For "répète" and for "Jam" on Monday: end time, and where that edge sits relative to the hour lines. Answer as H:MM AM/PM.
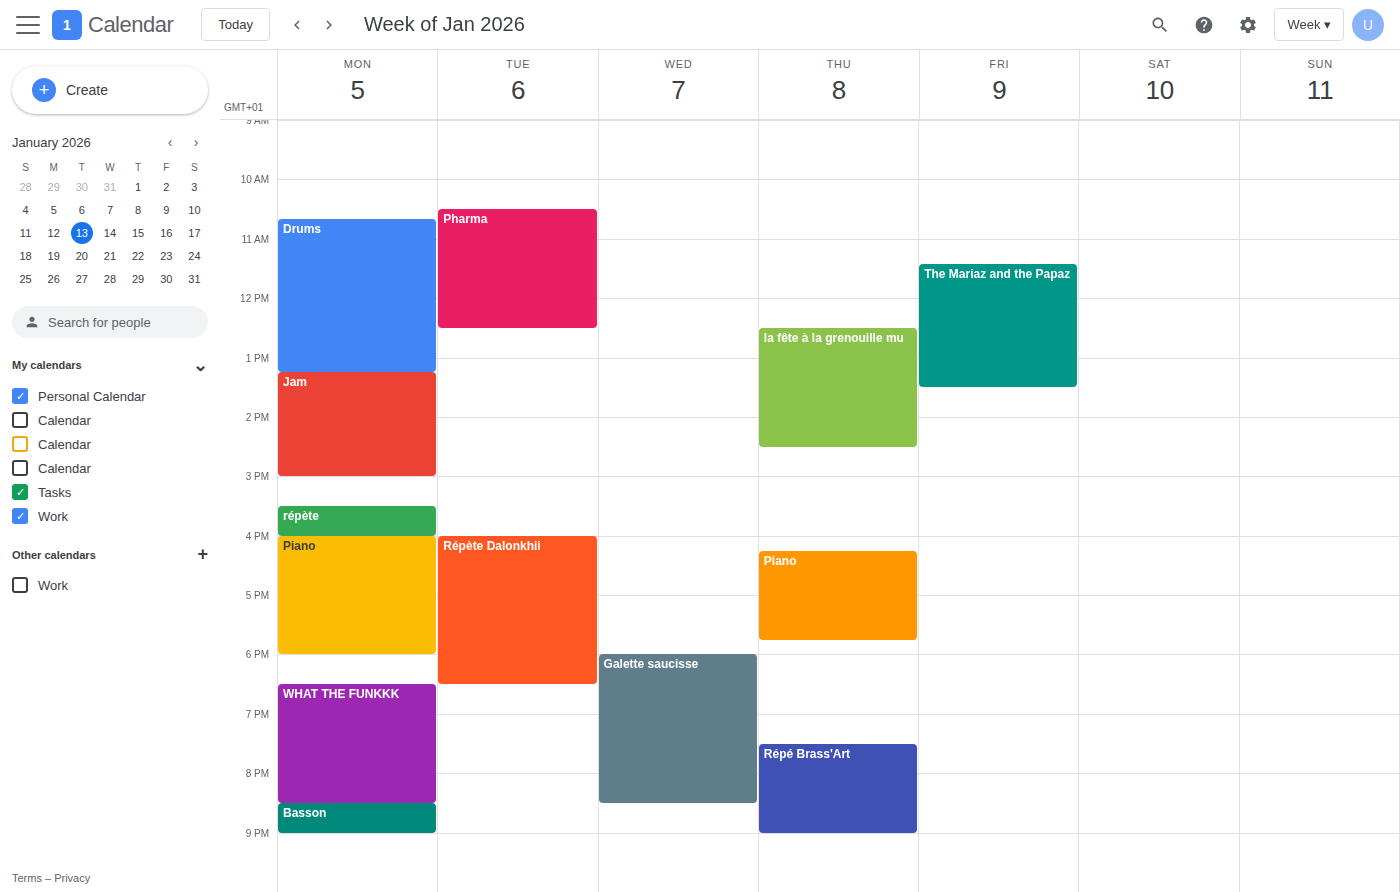
"répète": 4:00 PM, exactly on the 4 PM line. "Jam": 3:00 PM, exactly on the 3 PM line.